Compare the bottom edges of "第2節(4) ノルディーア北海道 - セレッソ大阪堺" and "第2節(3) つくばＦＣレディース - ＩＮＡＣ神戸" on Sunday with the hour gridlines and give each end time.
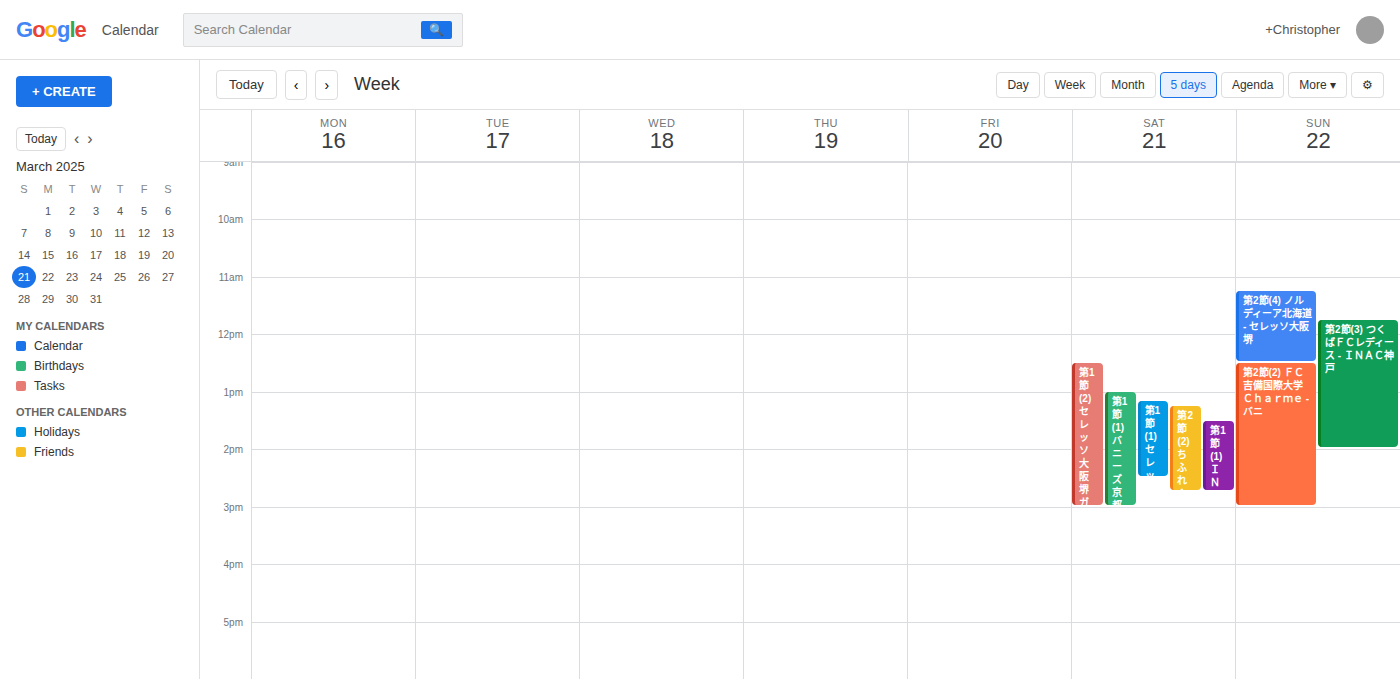
"第2節(4) ノルディーア北海道 - セレッソ大阪堺": 12:30 PM, halfway between the 12 PM and 1 PM lines. "第2節(3) つくばＦＣレディース - ＩＮＡＣ神戸": 2:00 PM, exactly on the 2 PM line.